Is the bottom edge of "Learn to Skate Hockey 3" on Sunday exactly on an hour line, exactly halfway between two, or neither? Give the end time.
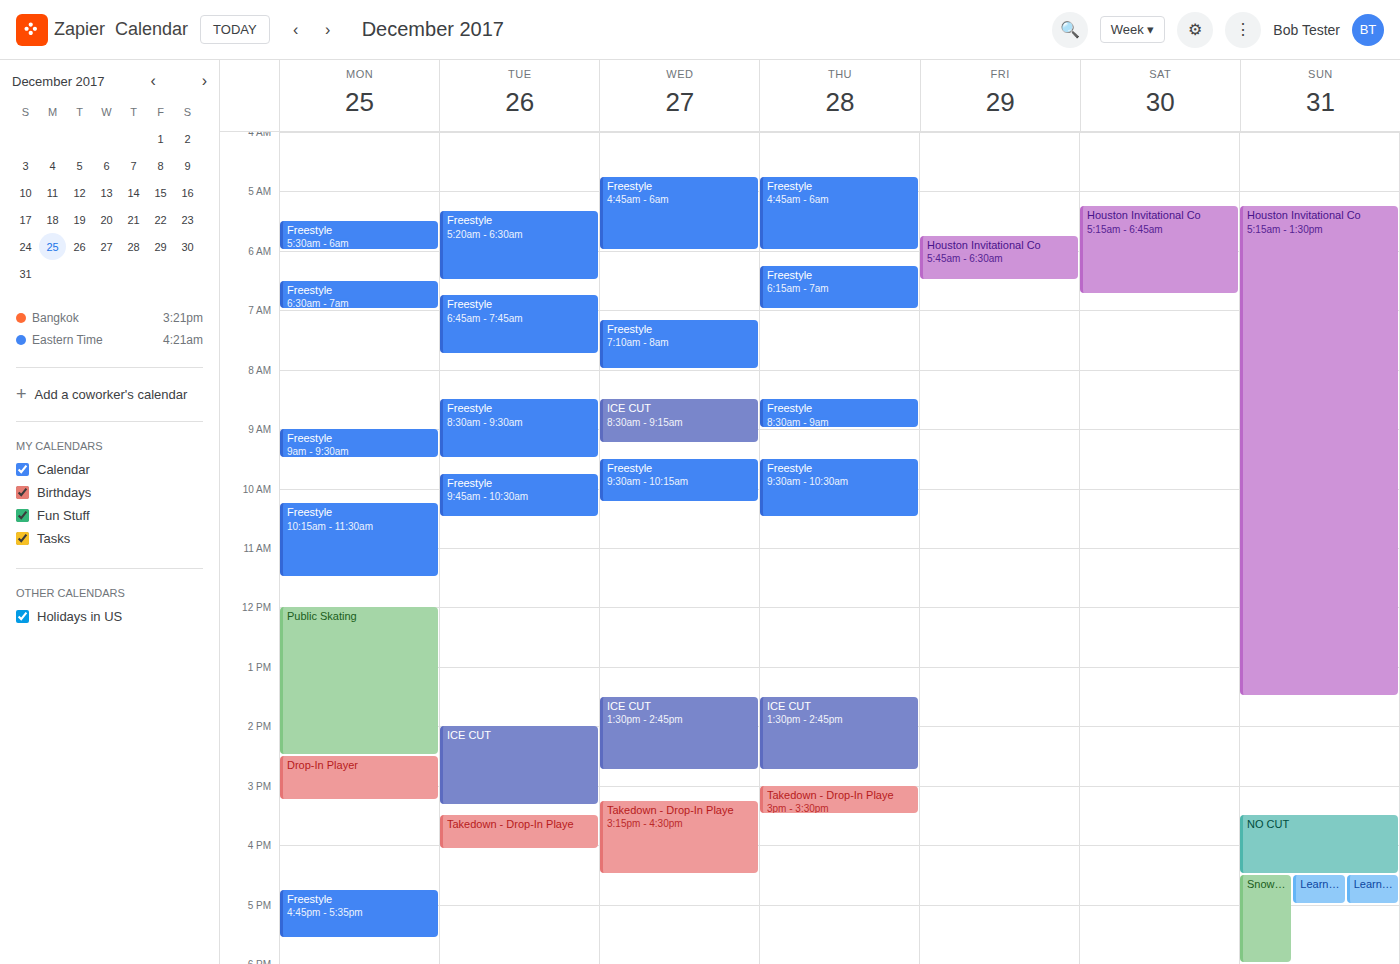
5:00 PM -- exactly on the 5 PM line.